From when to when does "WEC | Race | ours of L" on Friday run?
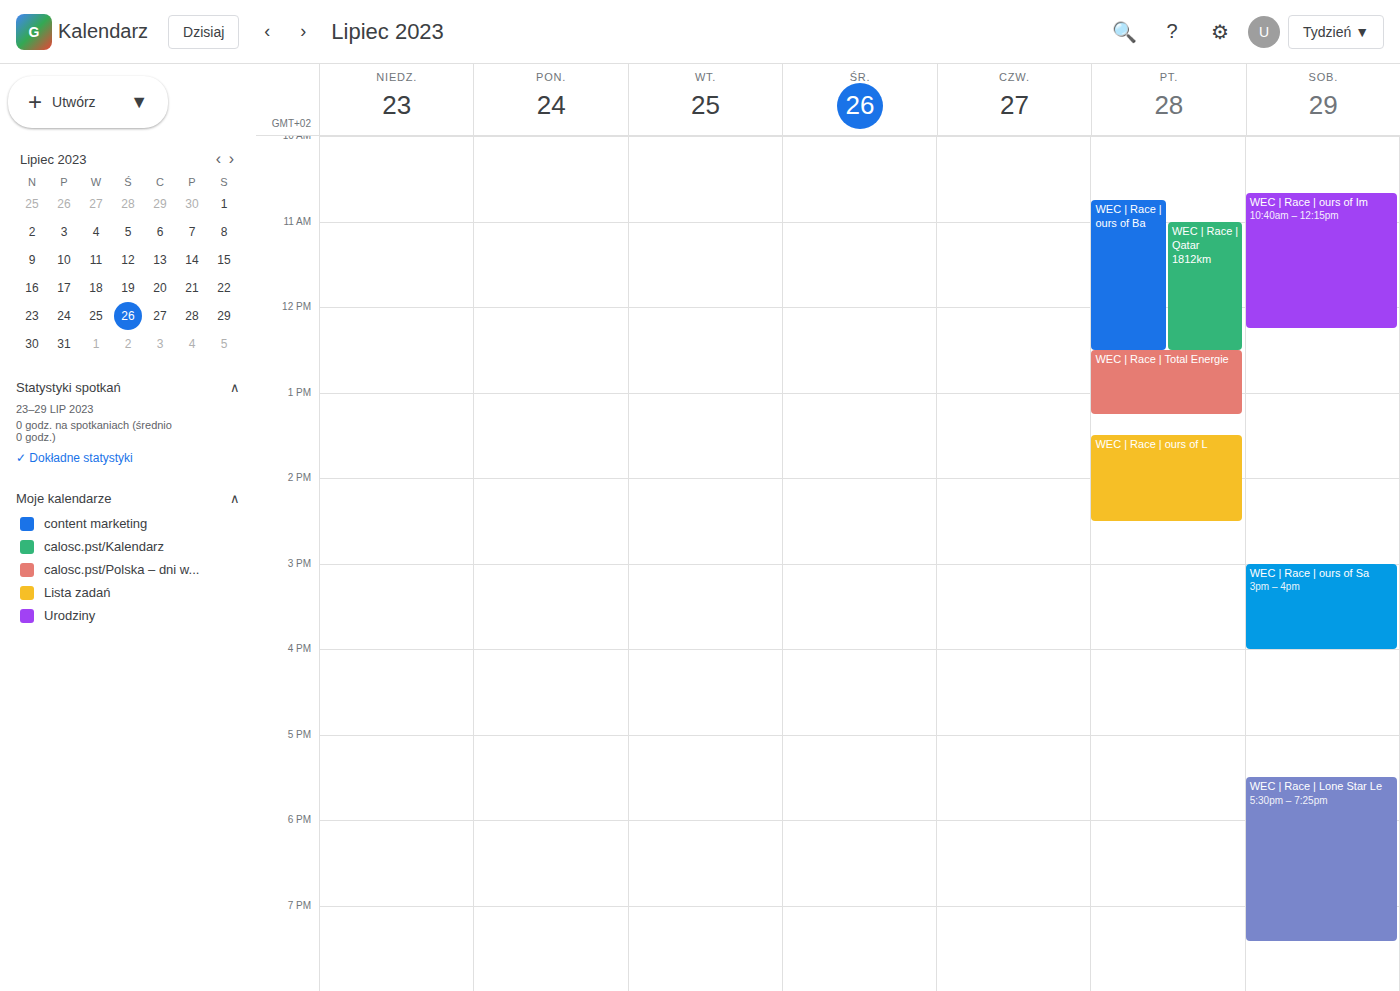
1:30 PM to 2:30 PM